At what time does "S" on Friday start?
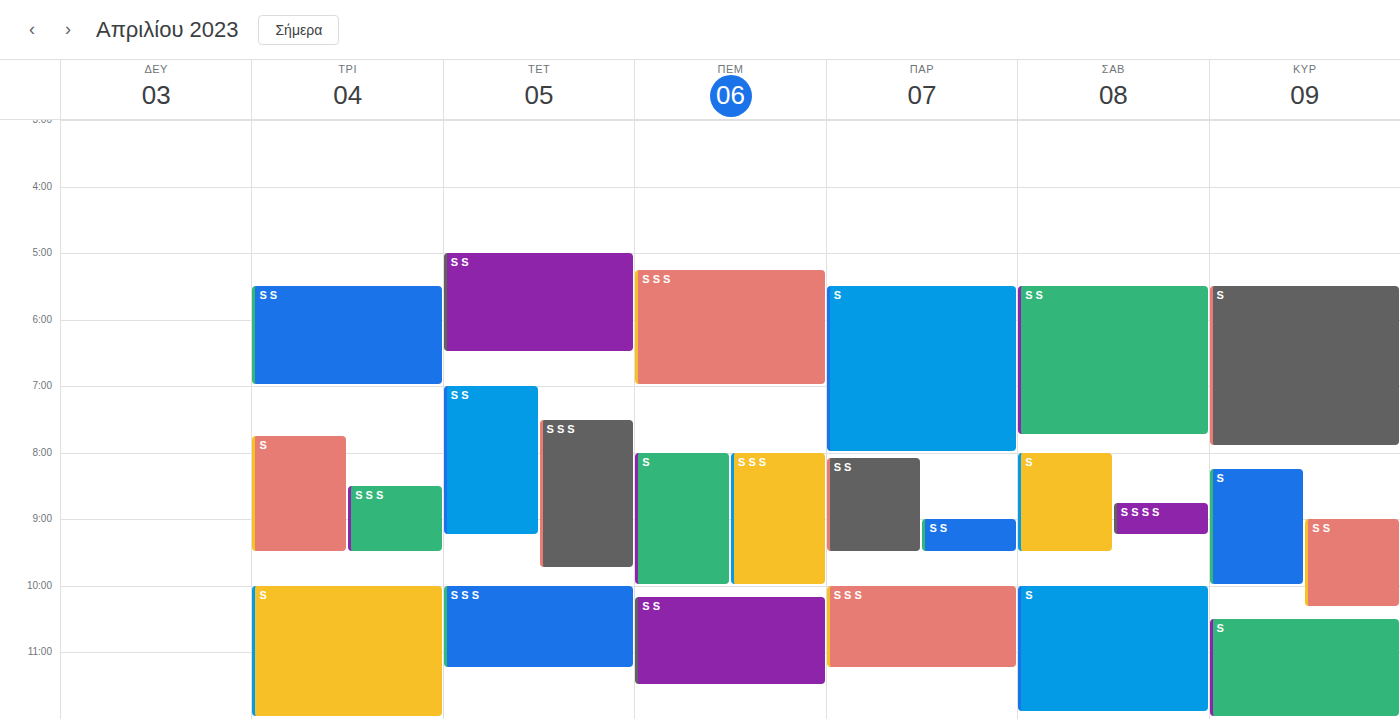
5:30 PM